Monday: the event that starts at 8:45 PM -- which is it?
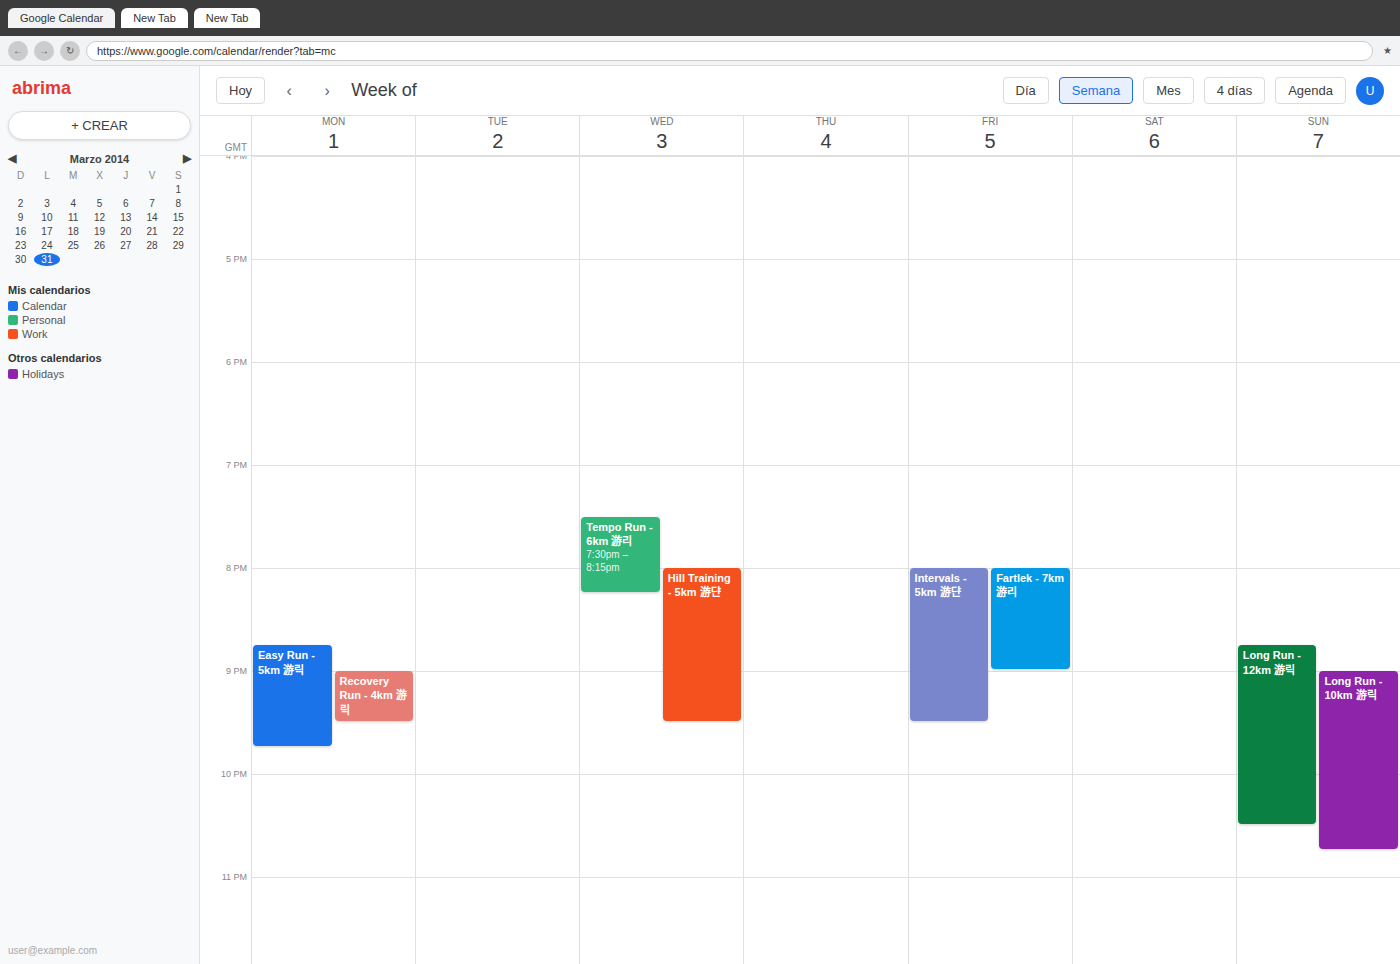
"Easy Run - 5km 游릭"